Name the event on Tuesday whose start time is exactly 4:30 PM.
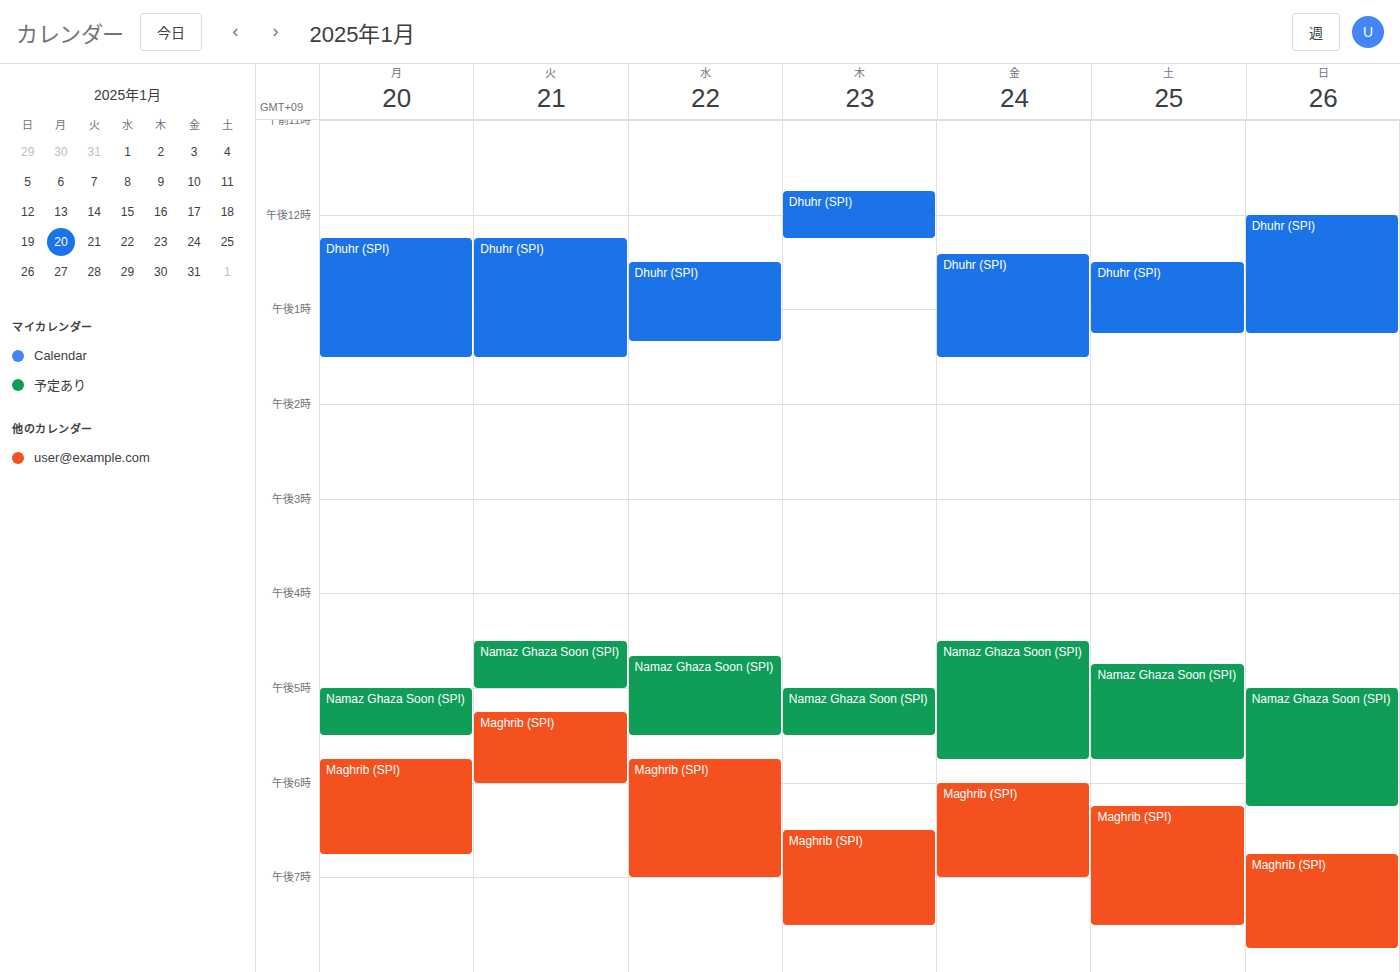
"Namaz Ghaza Soon (SPI)"